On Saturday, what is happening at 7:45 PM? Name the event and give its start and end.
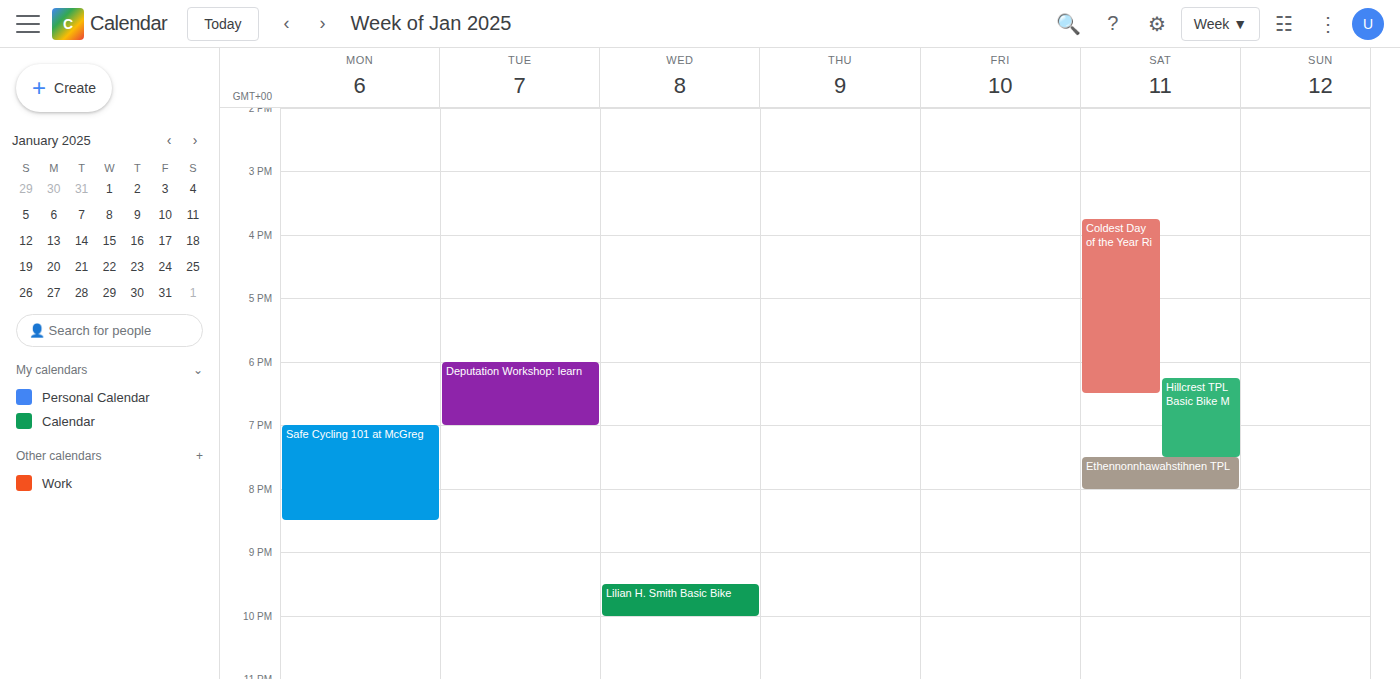
"Ethennonnhawahstihnen TPL", 7:30 PM to 8:00 PM